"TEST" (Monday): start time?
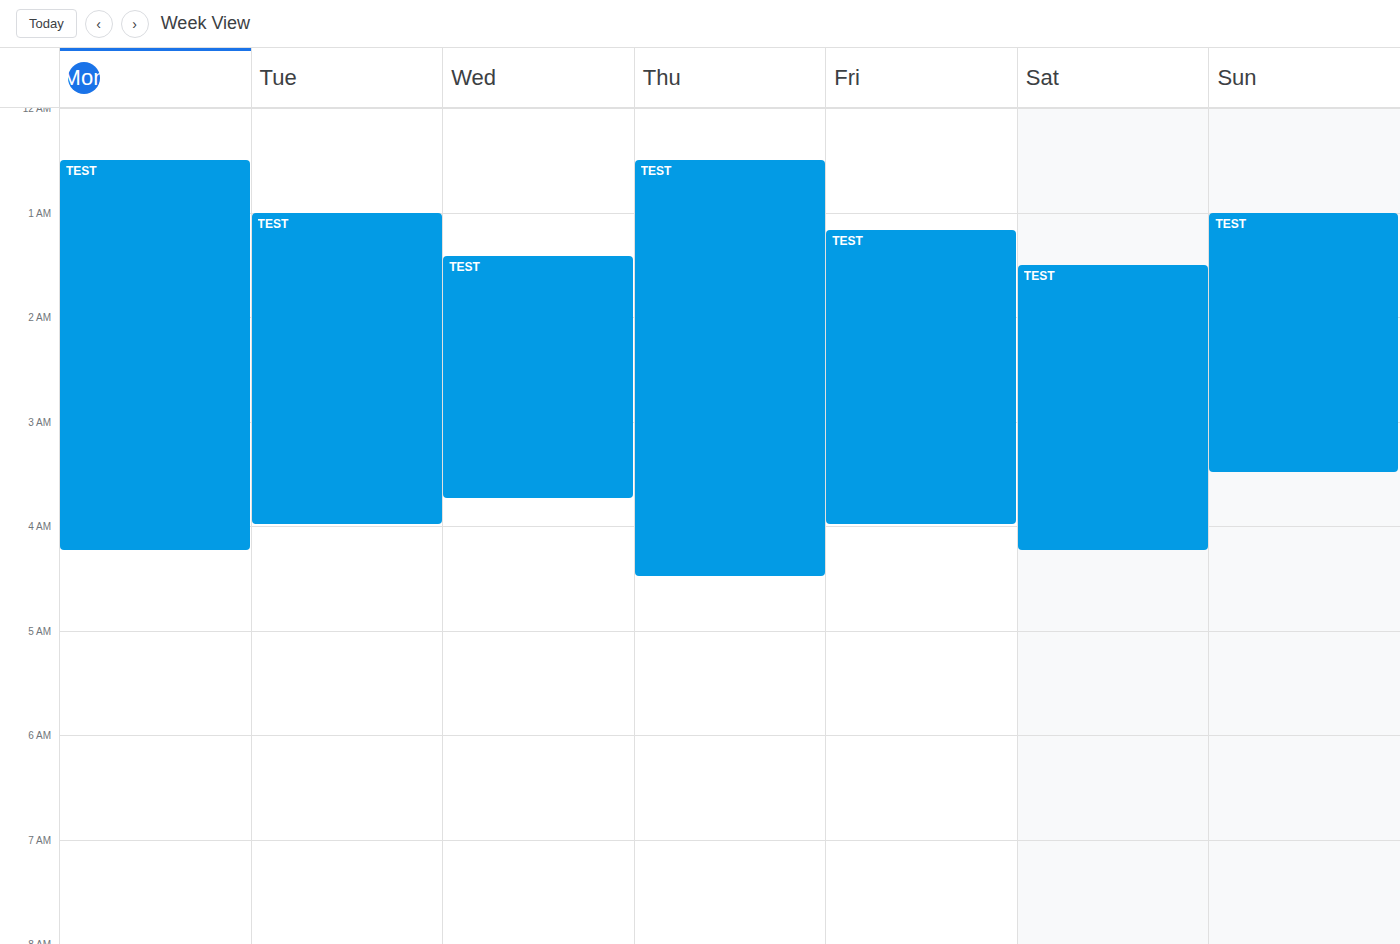
12:30 AM